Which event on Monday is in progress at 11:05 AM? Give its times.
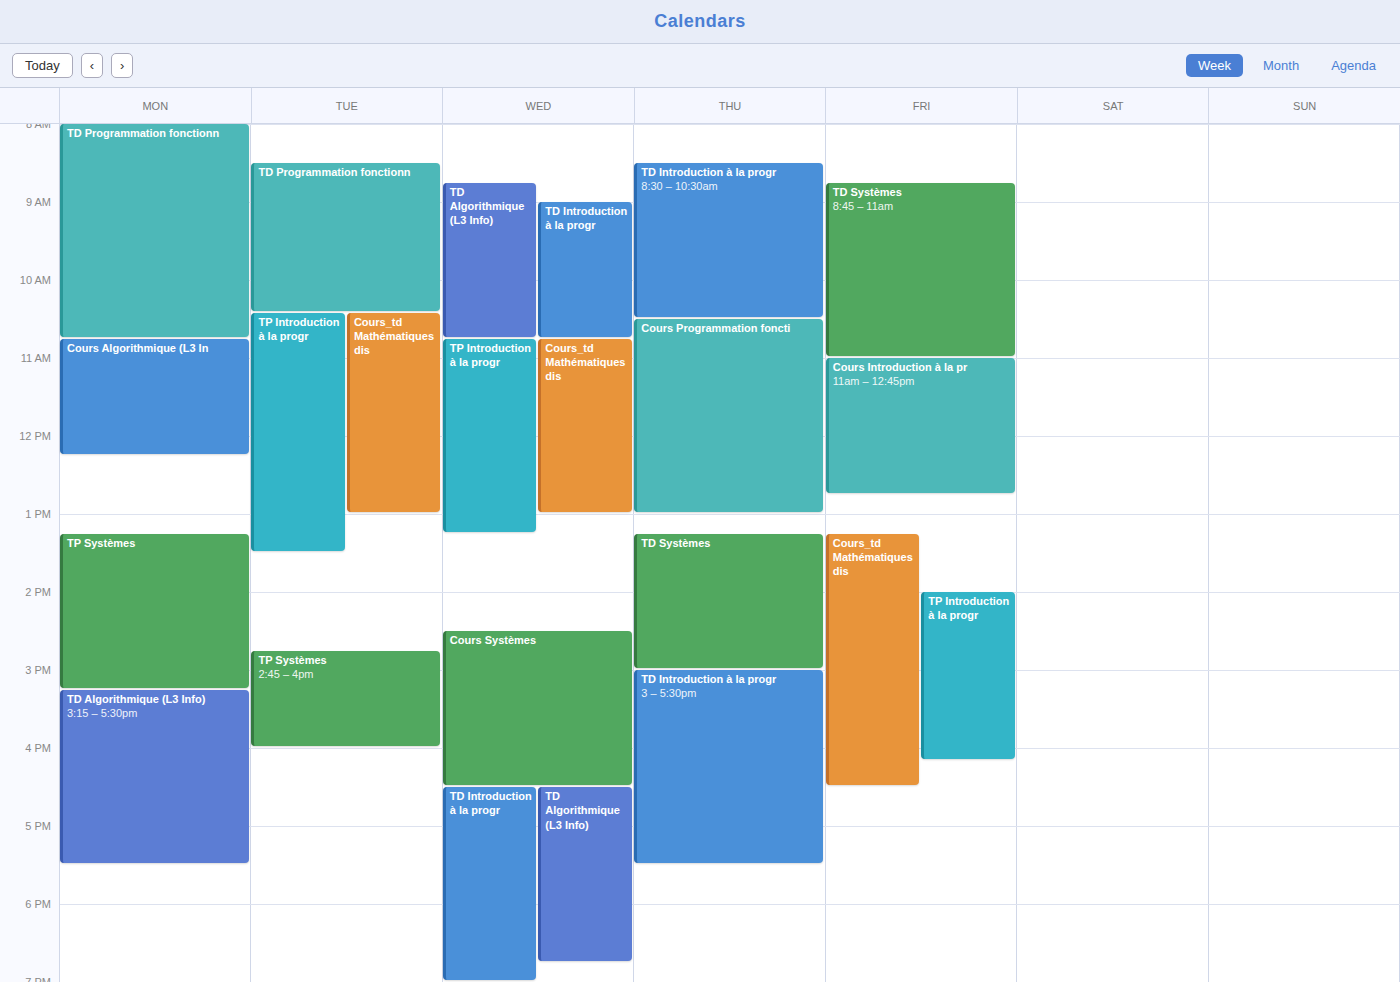
"Cours Algorithmique (L3 In", 10:45 AM to 12:15 PM